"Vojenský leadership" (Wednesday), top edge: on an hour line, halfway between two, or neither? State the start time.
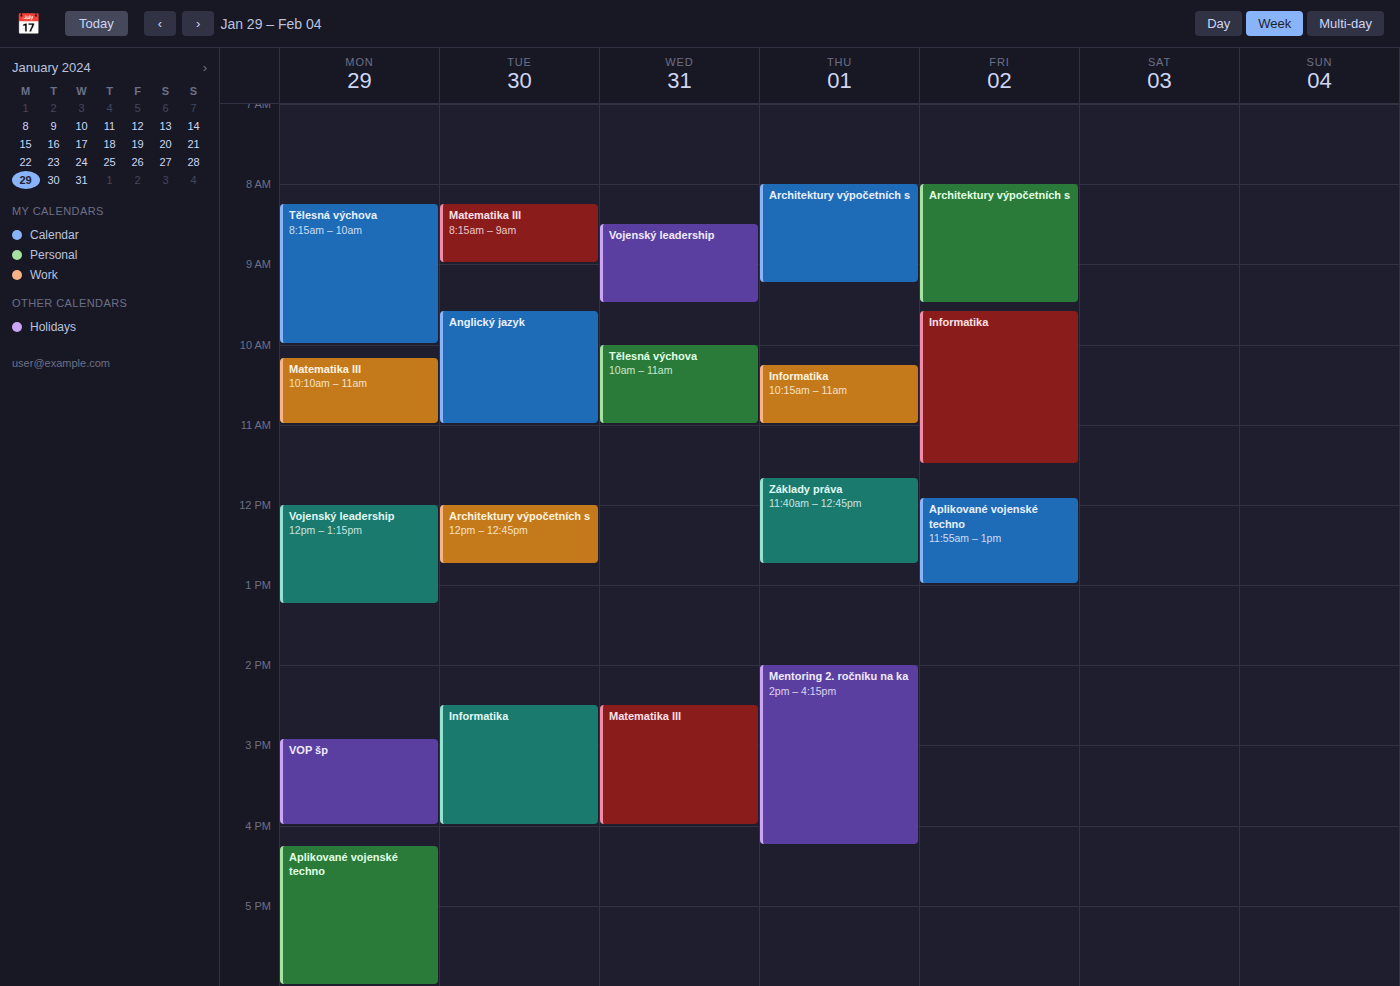
8:30 AM -- halfway between the 8 AM and 9 AM lines.